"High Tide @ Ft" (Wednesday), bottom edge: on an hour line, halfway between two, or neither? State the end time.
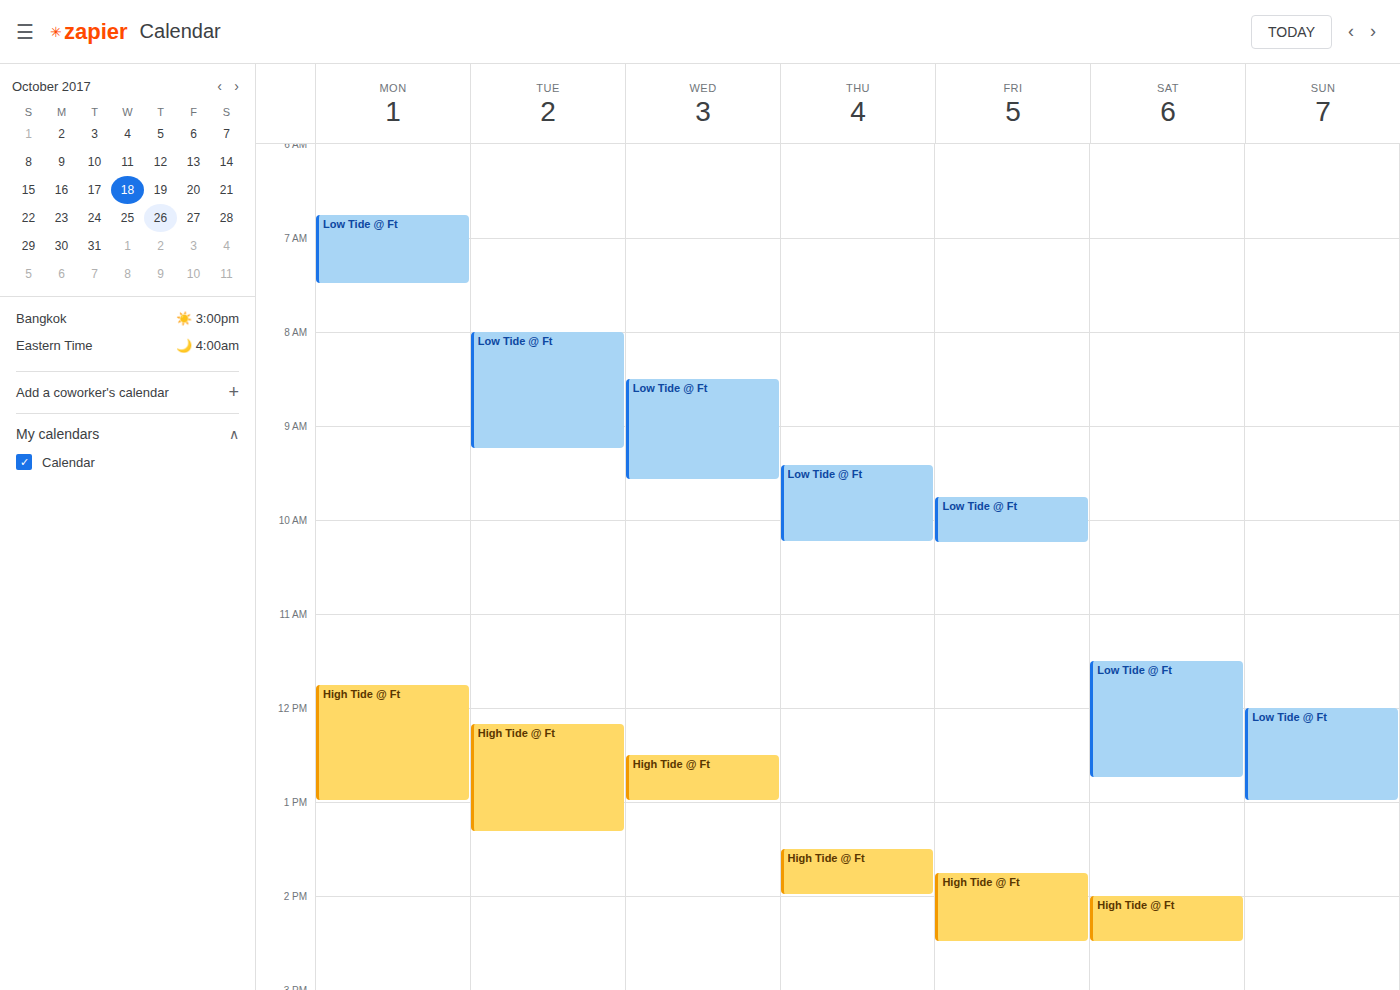
1:00 PM -- exactly on the 1 PM line.